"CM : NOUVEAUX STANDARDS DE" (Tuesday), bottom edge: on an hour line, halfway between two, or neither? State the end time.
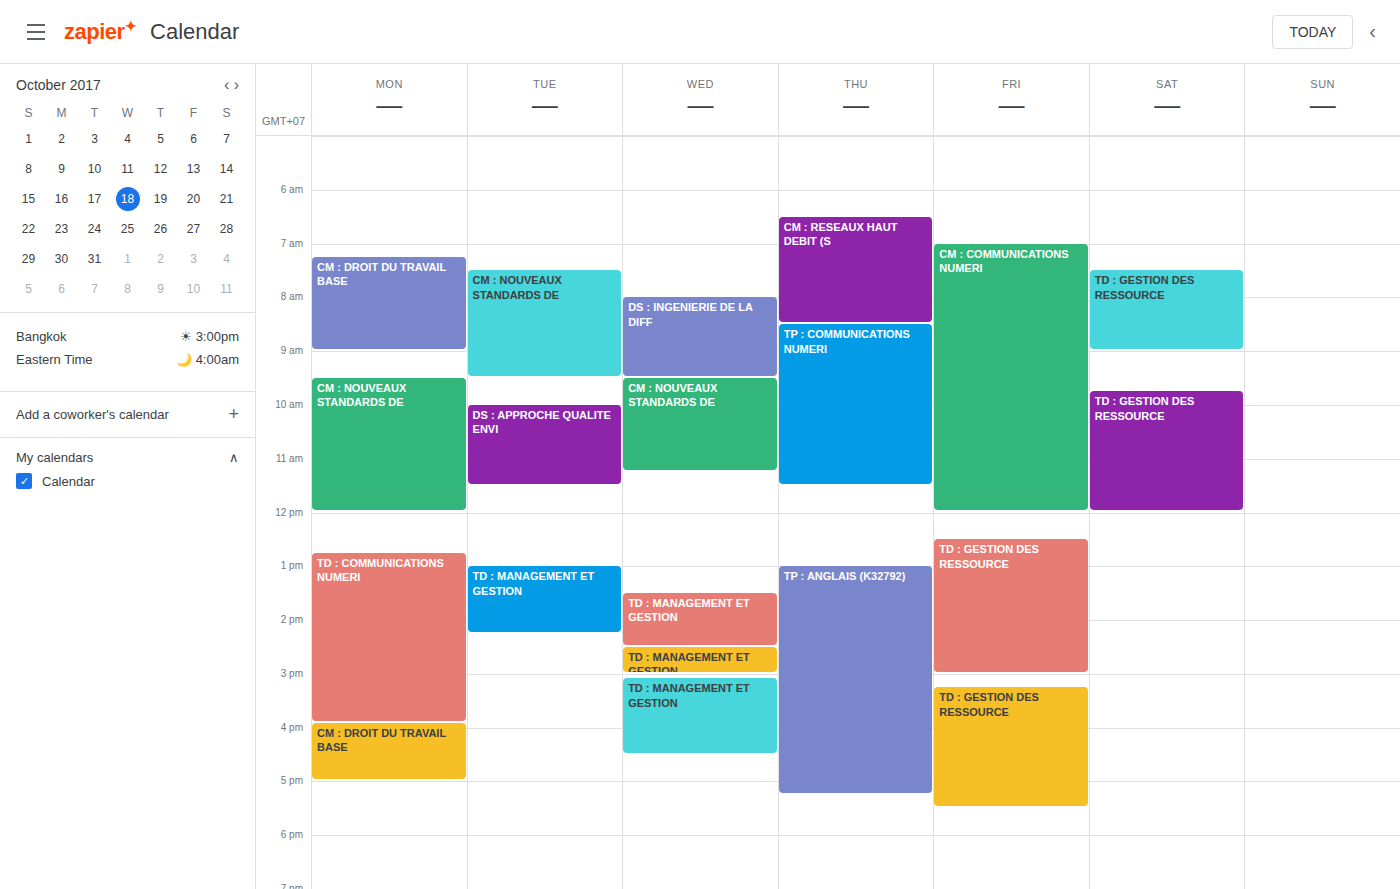
9:30 AM -- halfway between the 9 AM and 10 AM lines.